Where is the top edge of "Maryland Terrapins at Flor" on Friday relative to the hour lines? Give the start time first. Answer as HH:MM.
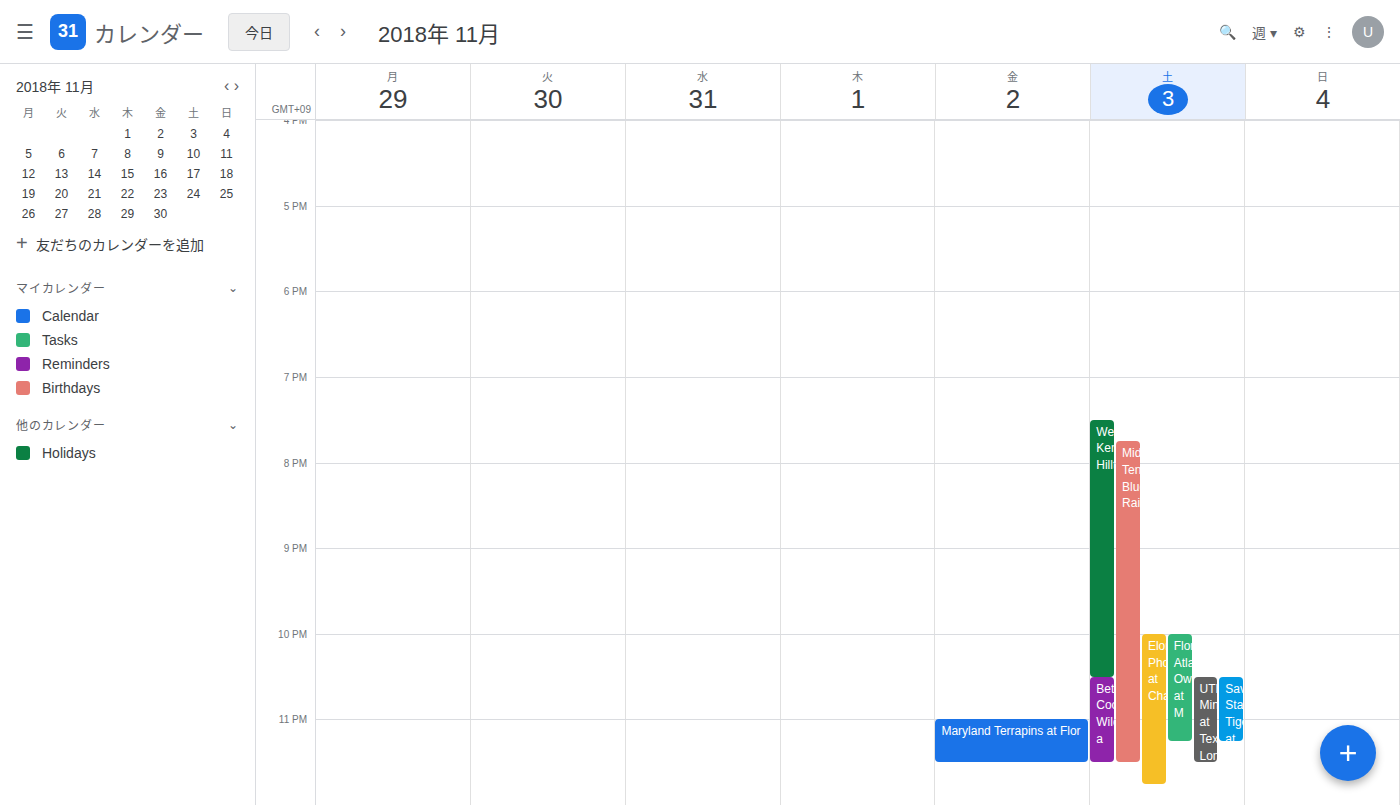
23:00 -- exactly on the 23:00 line.